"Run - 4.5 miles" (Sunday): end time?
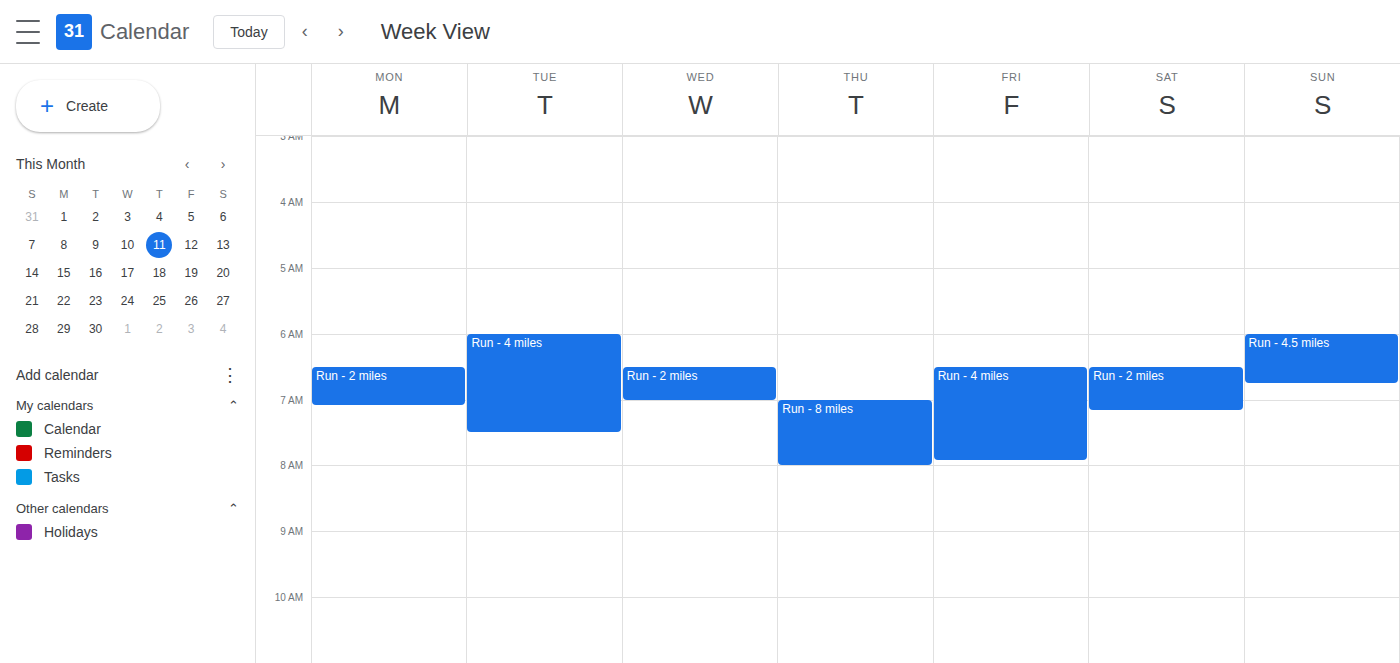
6:45 AM